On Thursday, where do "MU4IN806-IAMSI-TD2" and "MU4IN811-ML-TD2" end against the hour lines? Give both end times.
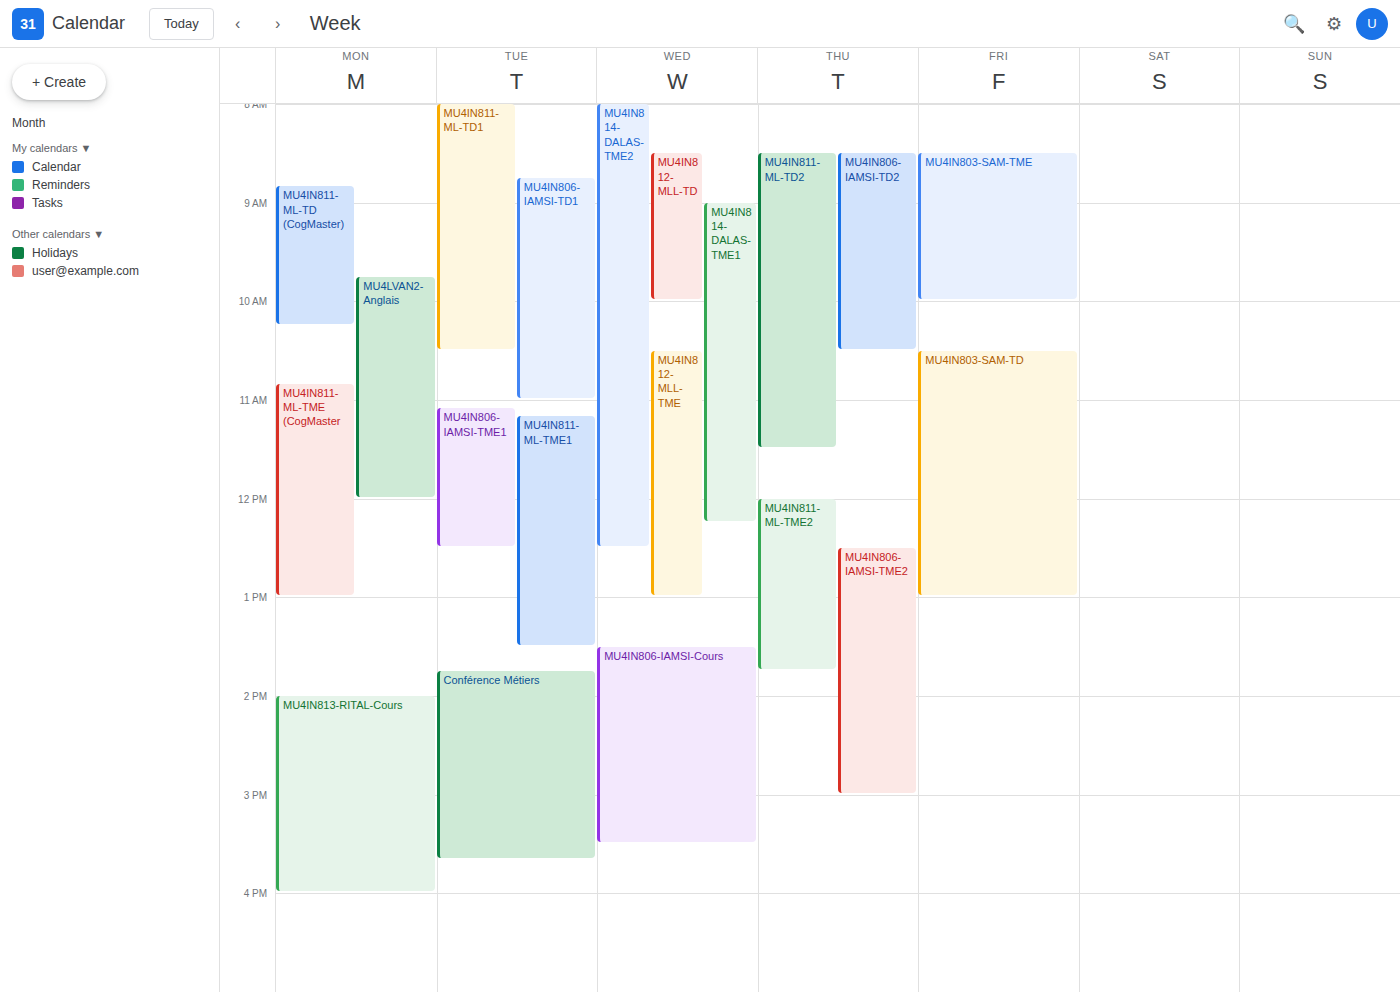
"MU4IN806-IAMSI-TD2": 10:30 AM, halfway between the 10 AM and 11 AM lines. "MU4IN811-ML-TD2": 11:30 AM, halfway between the 11 AM and 12 PM lines.